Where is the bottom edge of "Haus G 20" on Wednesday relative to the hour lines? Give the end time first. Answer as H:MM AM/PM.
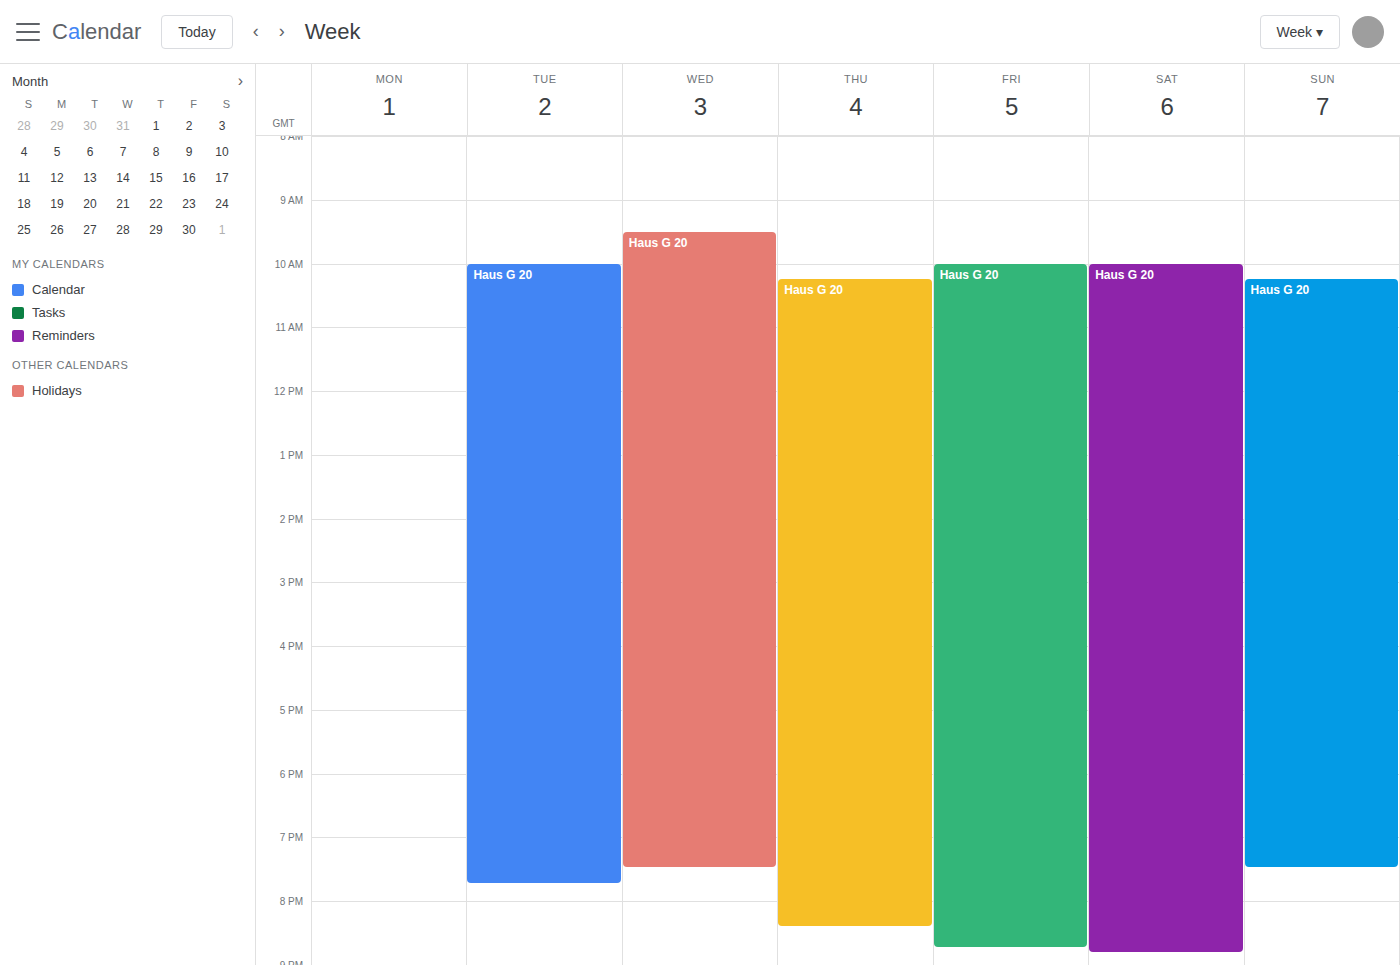
7:30 PM -- halfway between the 7 PM and 8 PM lines.